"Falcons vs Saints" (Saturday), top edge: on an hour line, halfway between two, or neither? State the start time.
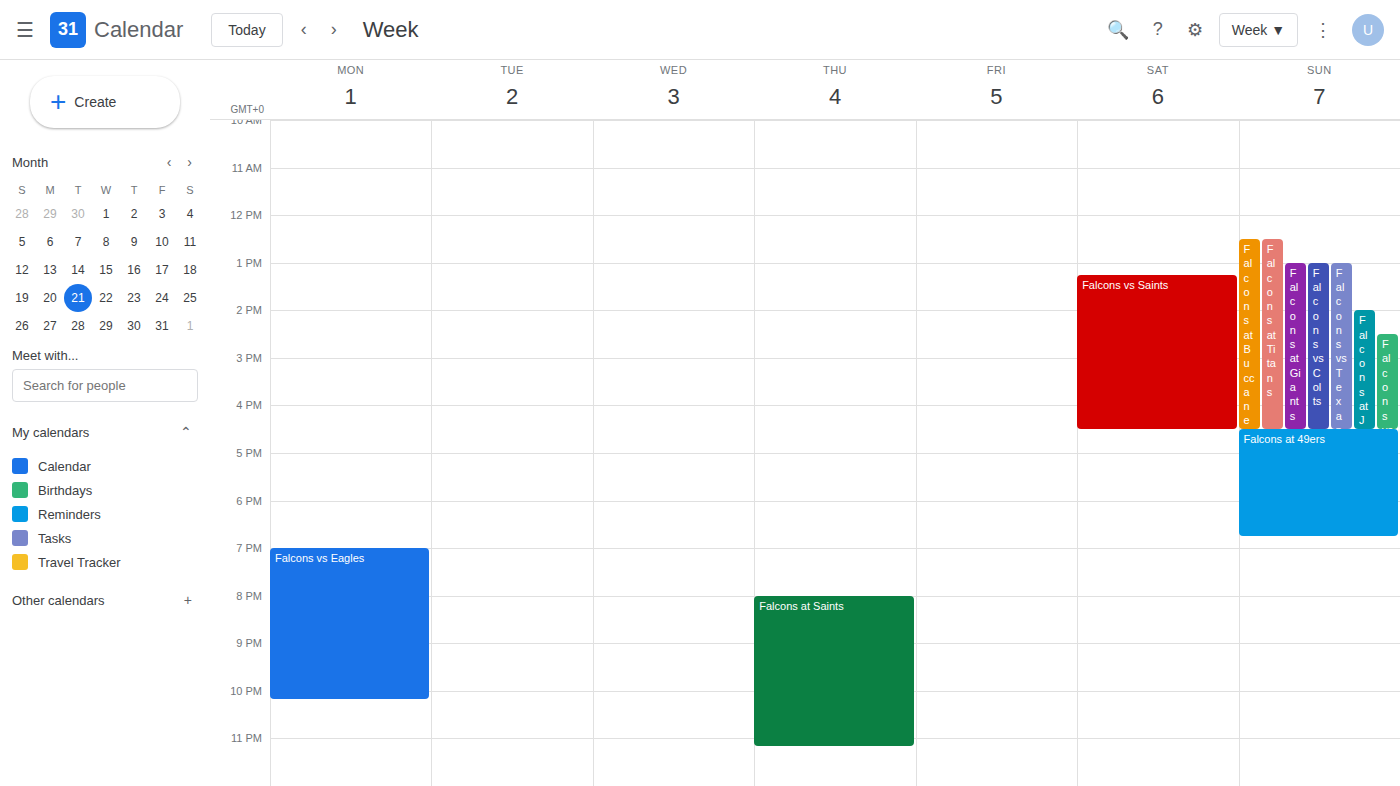
1:15 PM -- neither: a quarter of the way from the 1 PM line to the 2 PM line.